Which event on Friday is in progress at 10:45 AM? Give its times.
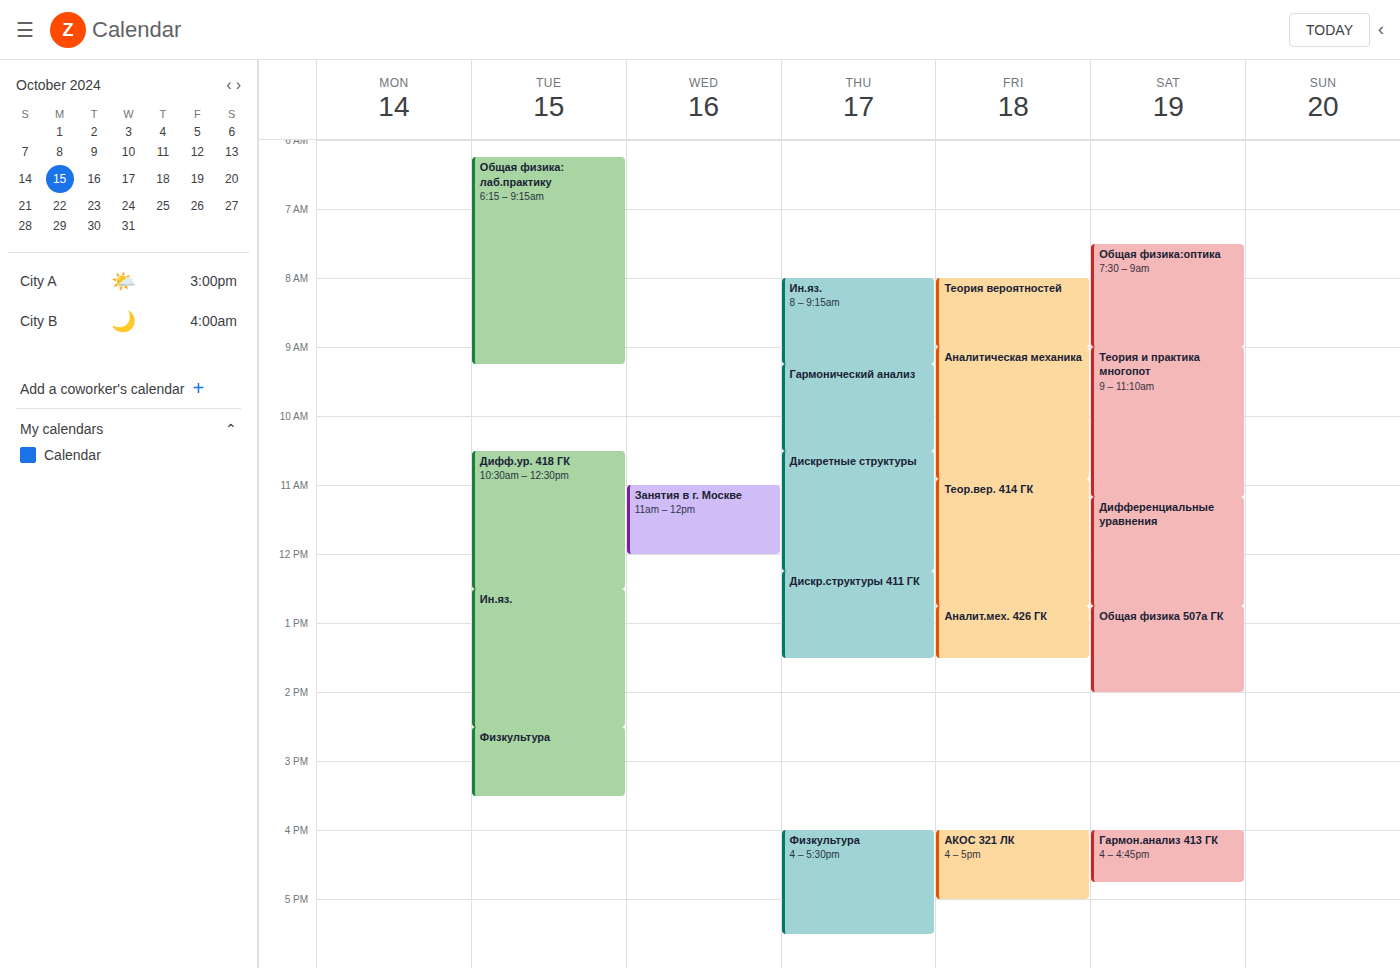
"Аналитическая механика", 9:00 AM to 10:55 AM